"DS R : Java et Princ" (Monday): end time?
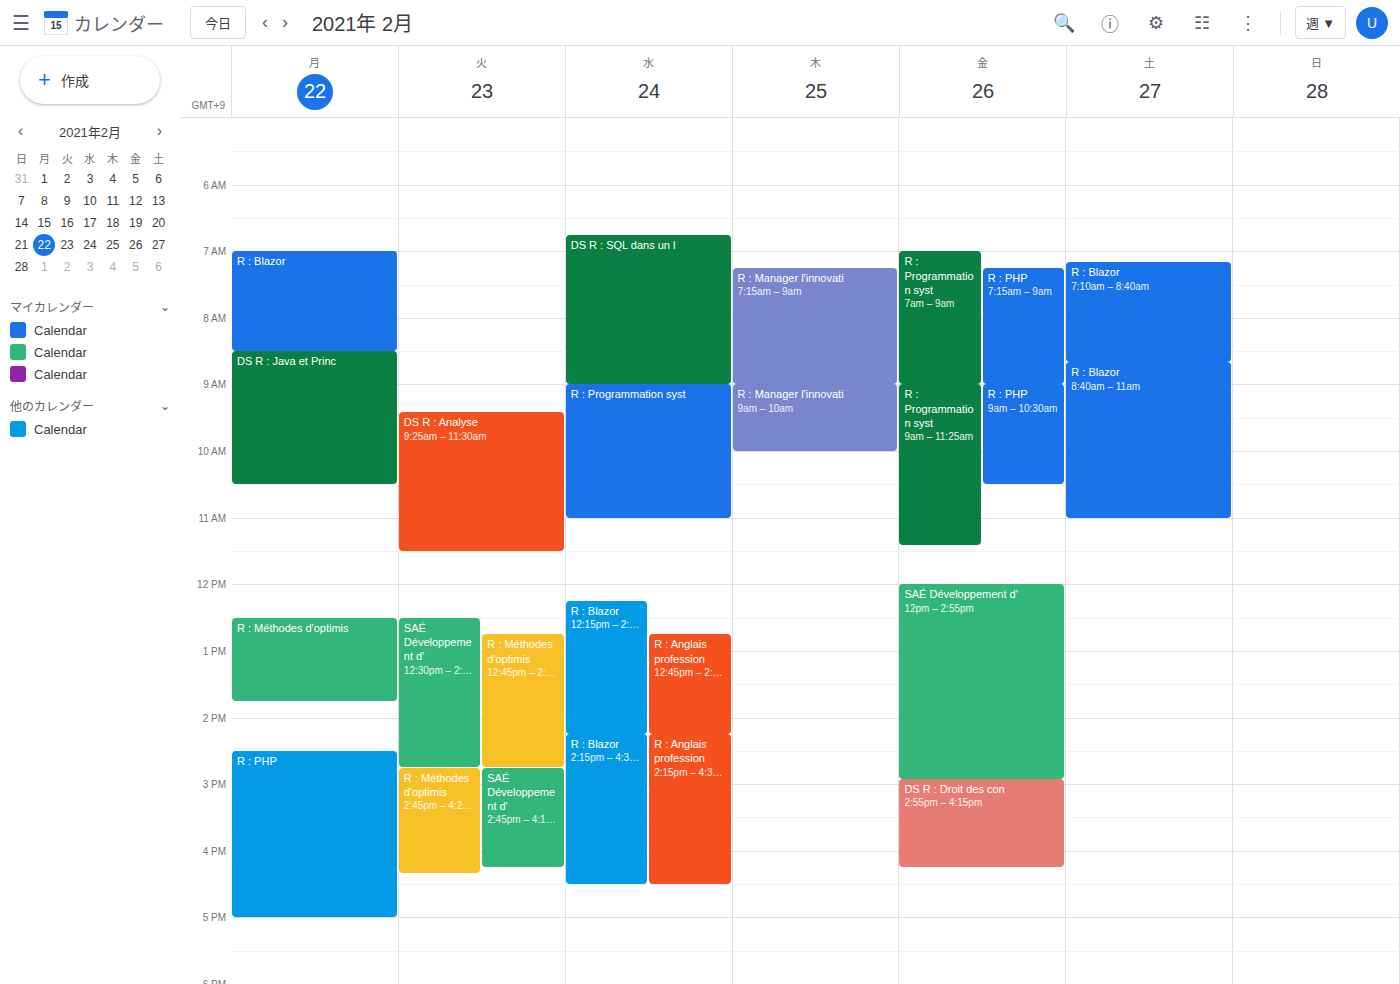
10:30 AM